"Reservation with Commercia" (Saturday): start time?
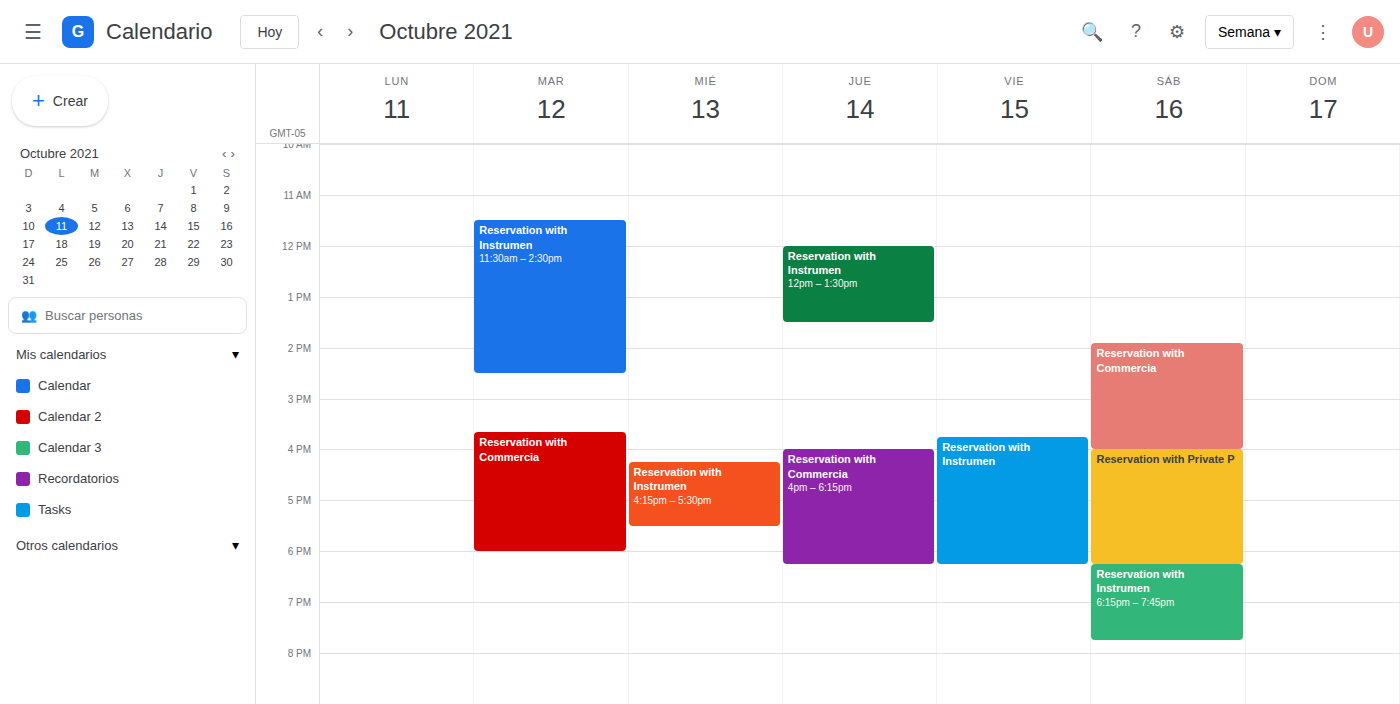
1:55 PM